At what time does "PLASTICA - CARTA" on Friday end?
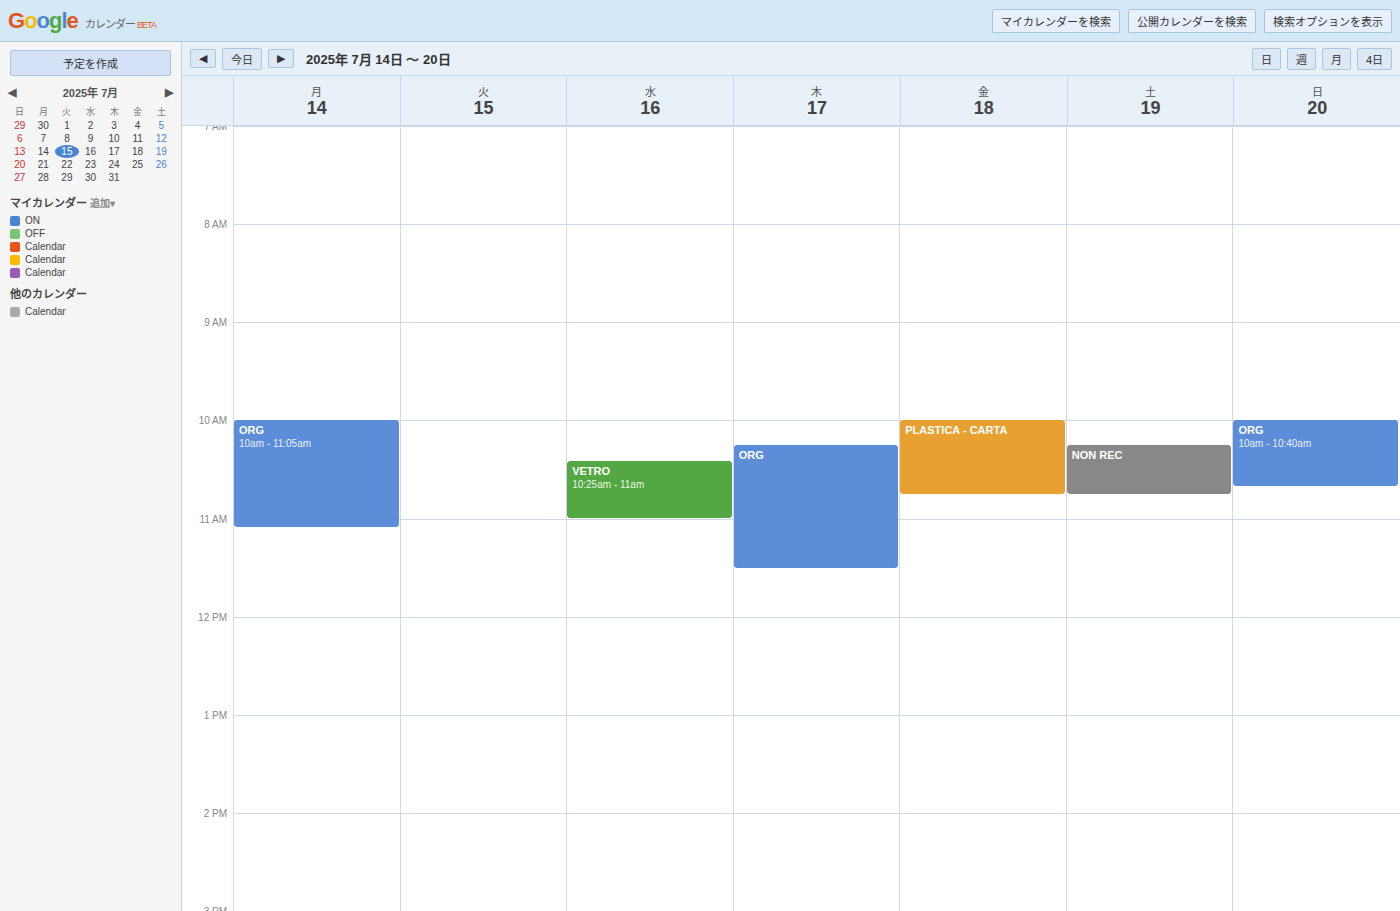
10:45 AM